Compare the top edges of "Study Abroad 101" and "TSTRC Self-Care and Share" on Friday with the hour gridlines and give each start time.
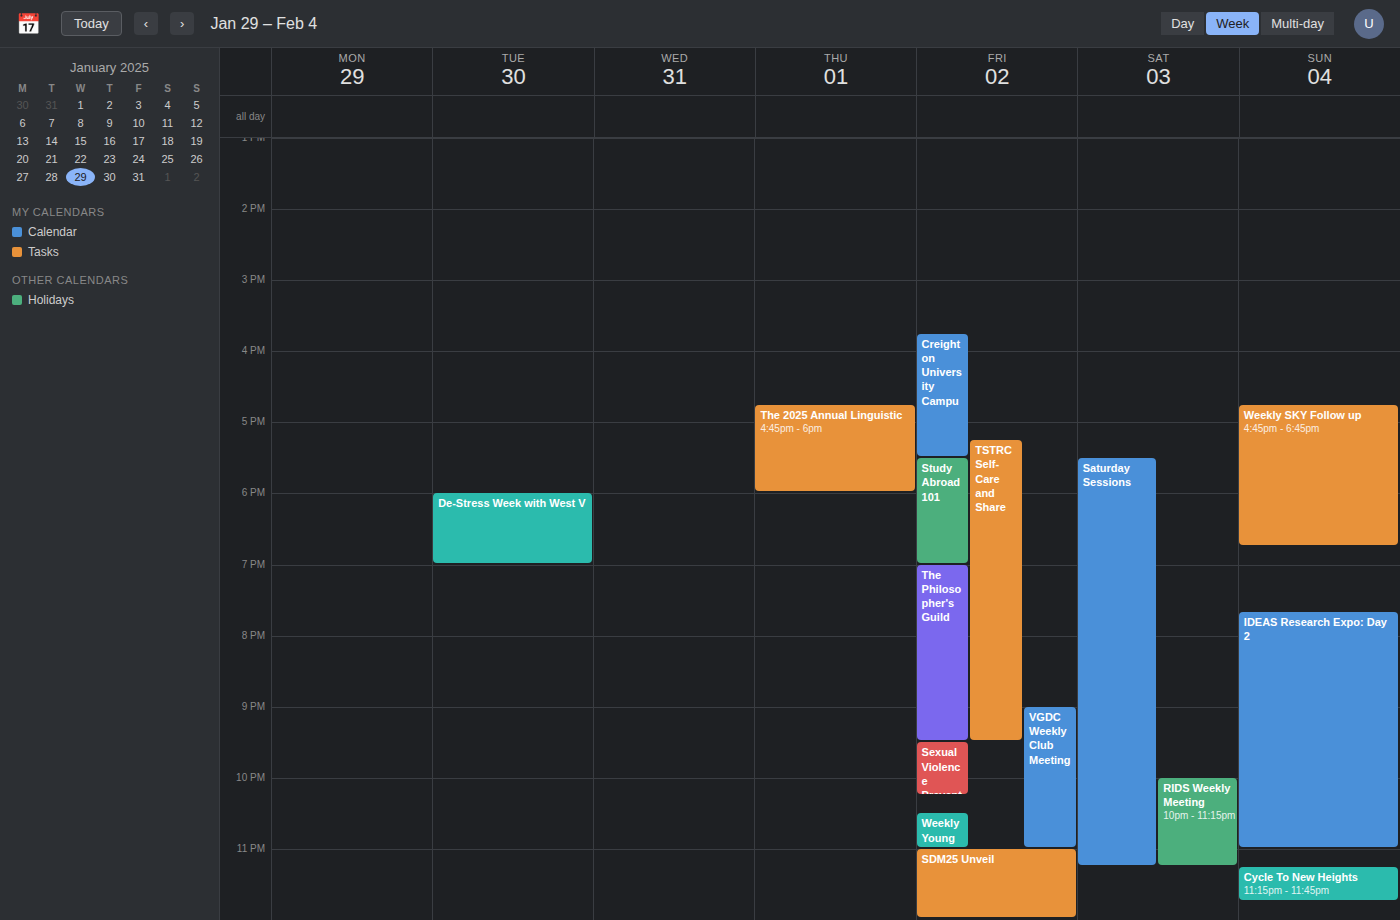
"Study Abroad 101": 5:30 PM, halfway between the 5 PM and 6 PM lines. "TSTRC Self-Care and Share": 5:15 PM, neither: a quarter of the way from the 5 PM line to the 6 PM line.